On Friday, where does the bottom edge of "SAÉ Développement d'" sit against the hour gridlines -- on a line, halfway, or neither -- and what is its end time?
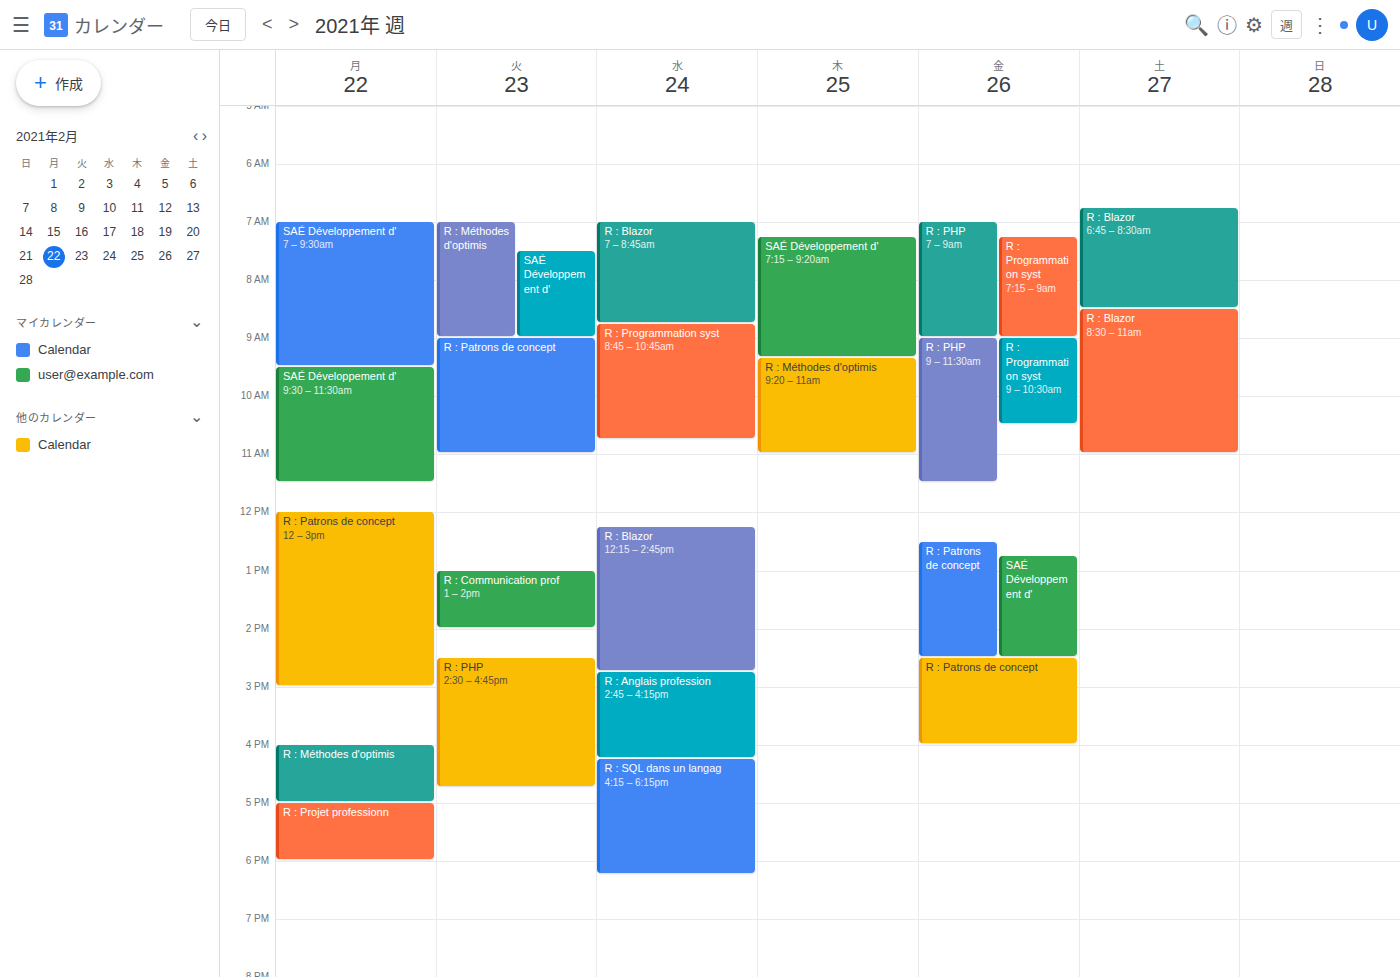
14:30 -- halfway between the 14:00 and 15:00 lines.